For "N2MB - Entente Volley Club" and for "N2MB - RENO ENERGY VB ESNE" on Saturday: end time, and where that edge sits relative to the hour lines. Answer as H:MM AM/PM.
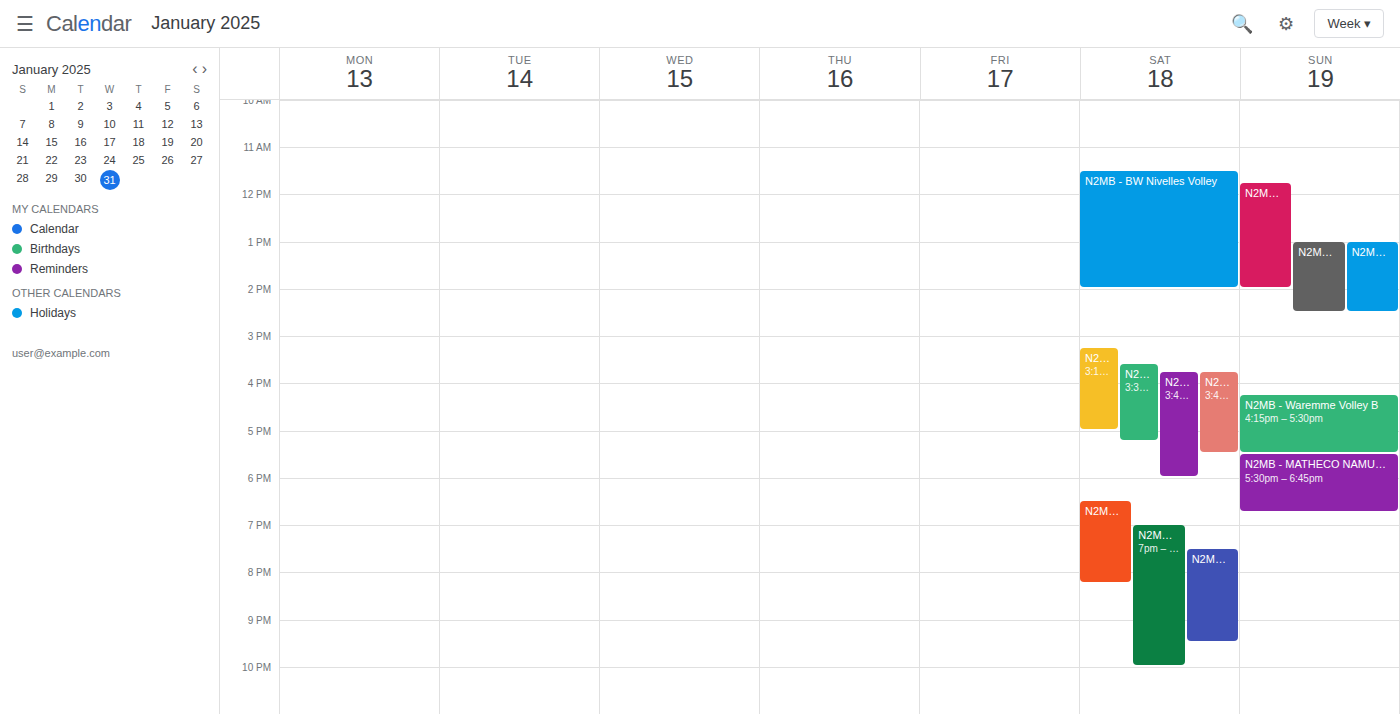
"N2MB - Entente Volley Club": 8:15 PM, neither: a quarter of the way from the 8 PM line to the 9 PM line. "N2MB - RENO ENERGY VB ESNE": 9:30 PM, halfway between the 9 PM and 10 PM lines.